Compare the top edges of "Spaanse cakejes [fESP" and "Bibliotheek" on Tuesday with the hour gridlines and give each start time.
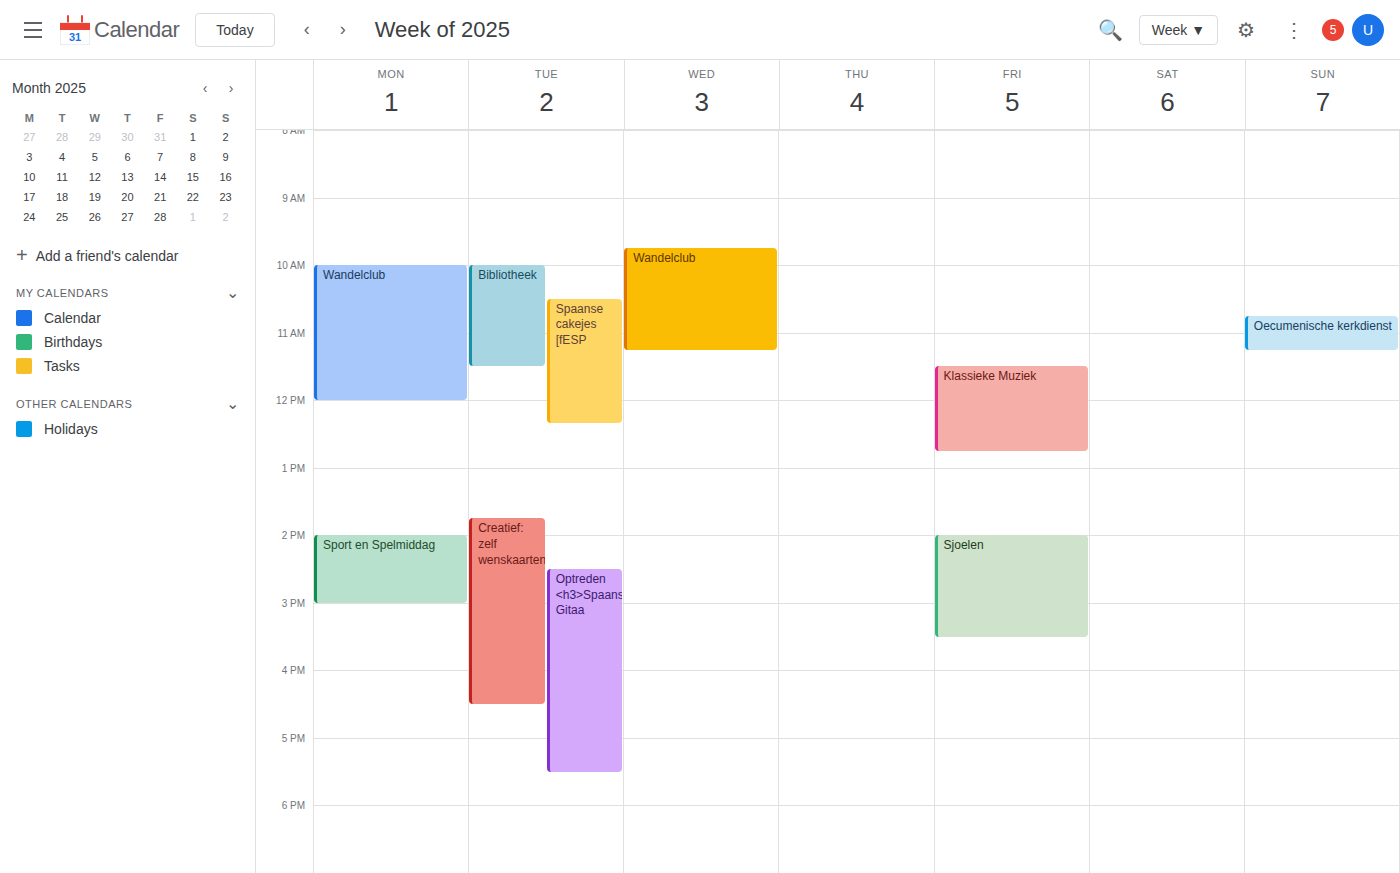
"Spaanse cakejes [fESP": 10:30 AM, halfway between the 10 AM and 11 AM lines. "Bibliotheek": 10:00 AM, exactly on the 10 AM line.